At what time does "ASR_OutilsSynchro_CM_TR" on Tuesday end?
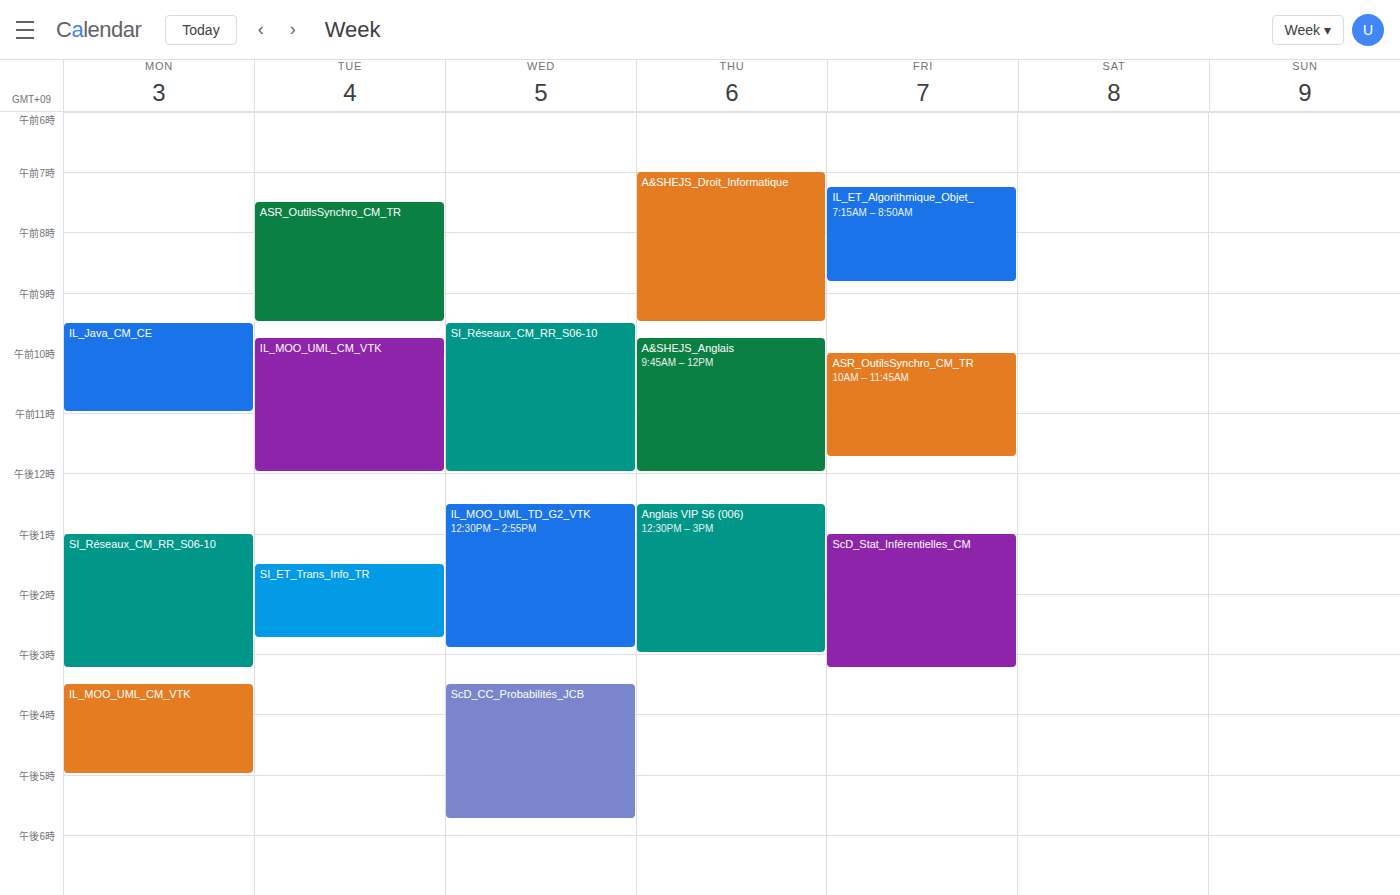
9:30 AM